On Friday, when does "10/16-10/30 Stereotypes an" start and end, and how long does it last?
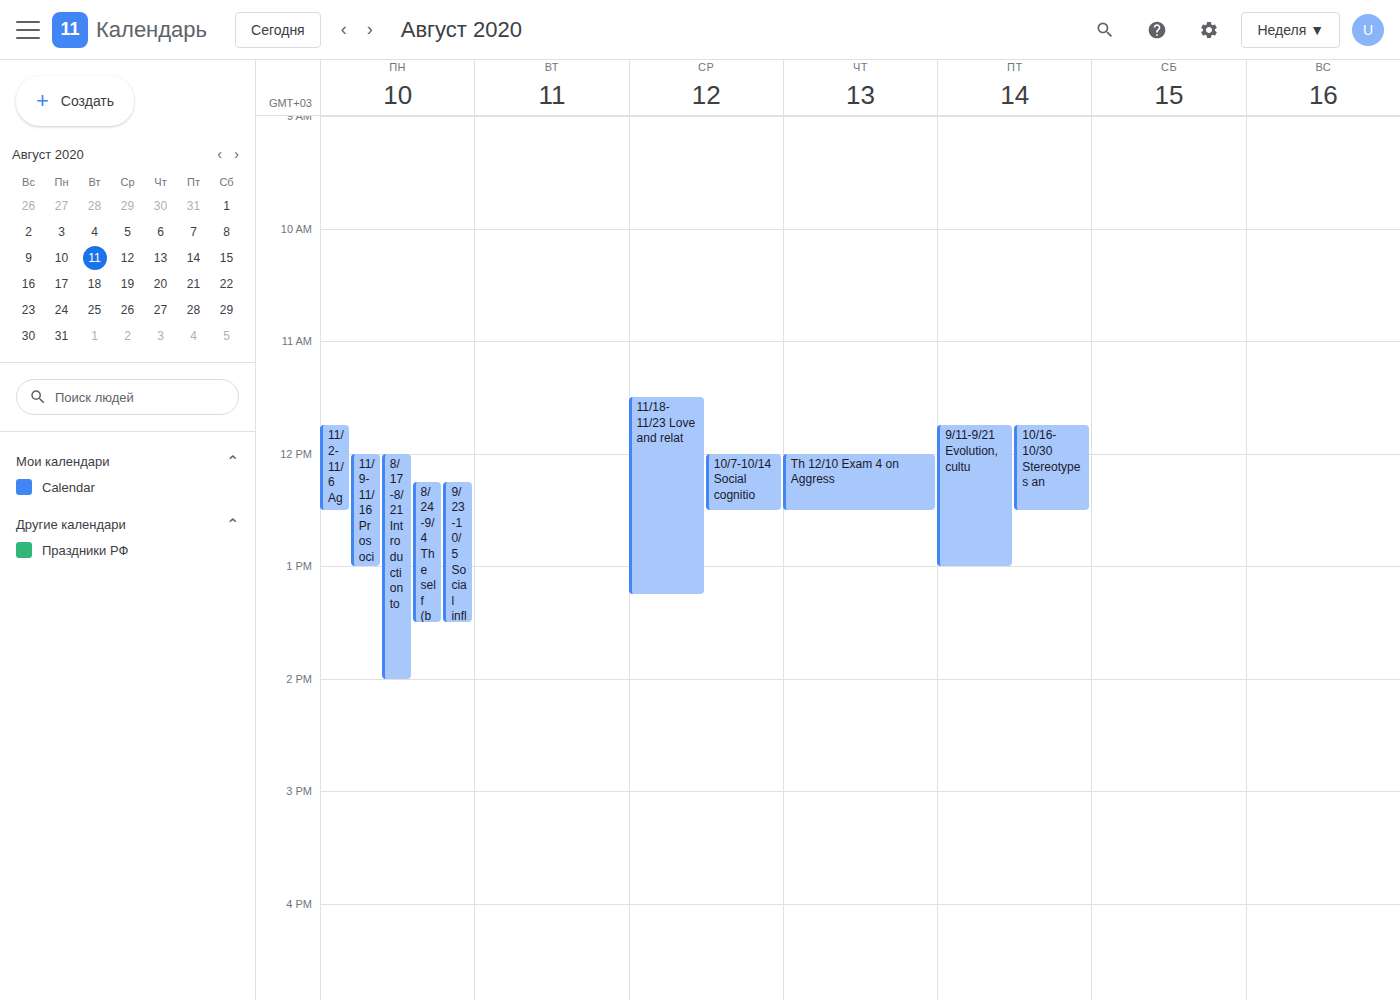
11:45 AM to 12:30 PM, 45 minutes